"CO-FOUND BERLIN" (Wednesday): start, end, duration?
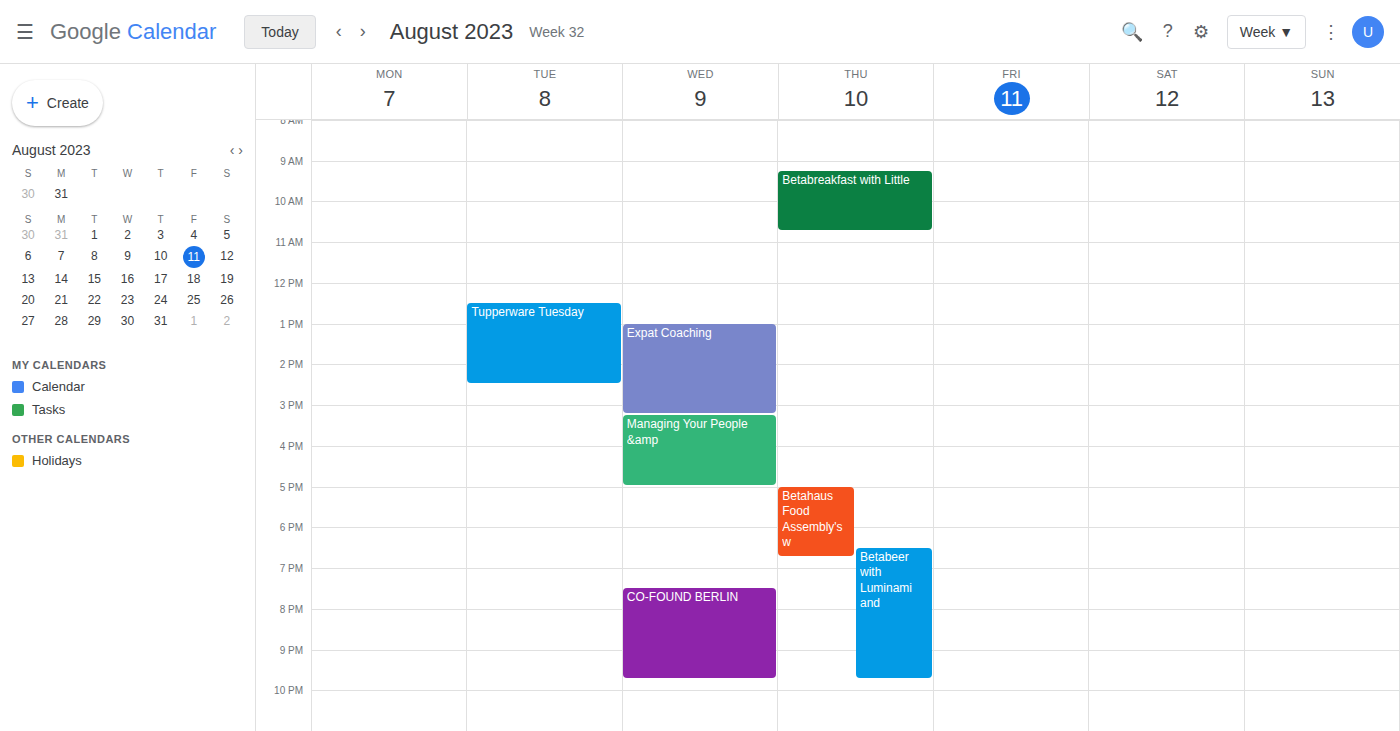
7:30 PM to 9:45 PM, 2 hours 15 minutes